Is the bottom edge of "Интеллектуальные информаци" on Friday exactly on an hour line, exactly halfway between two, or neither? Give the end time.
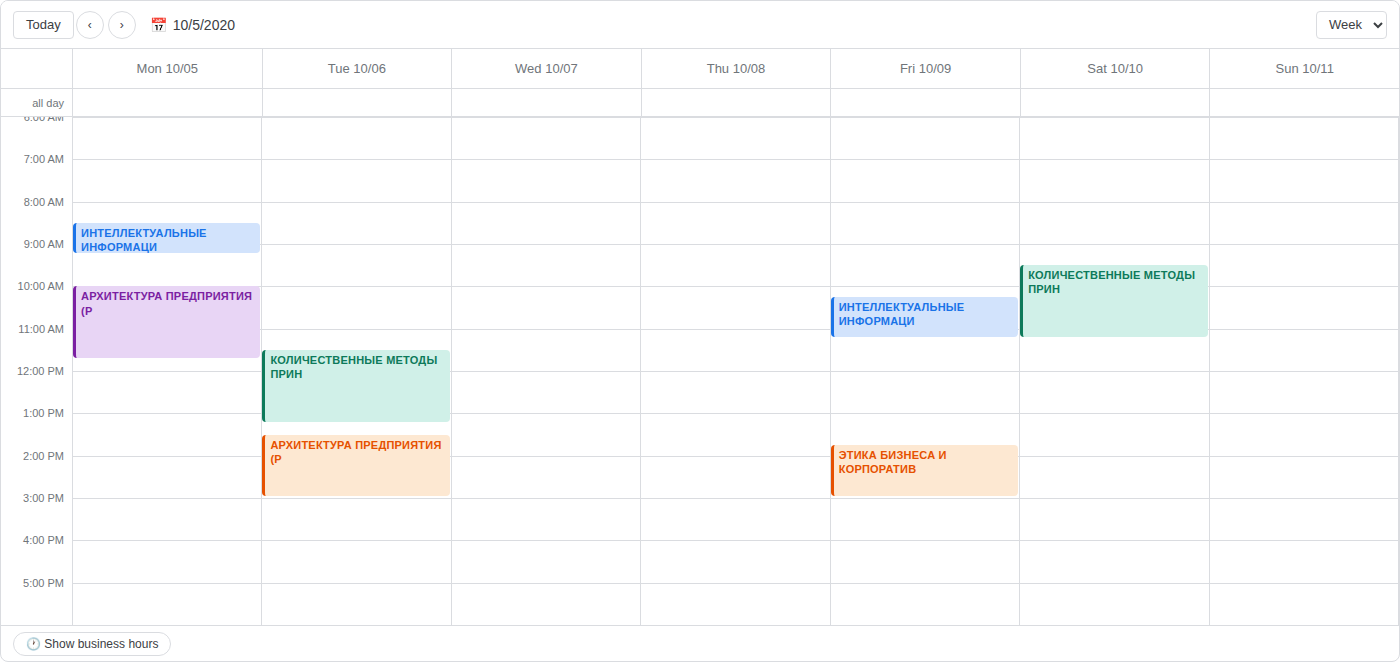
11:15 AM -- neither: a quarter of the way from the 11 AM line to the 12 PM line.